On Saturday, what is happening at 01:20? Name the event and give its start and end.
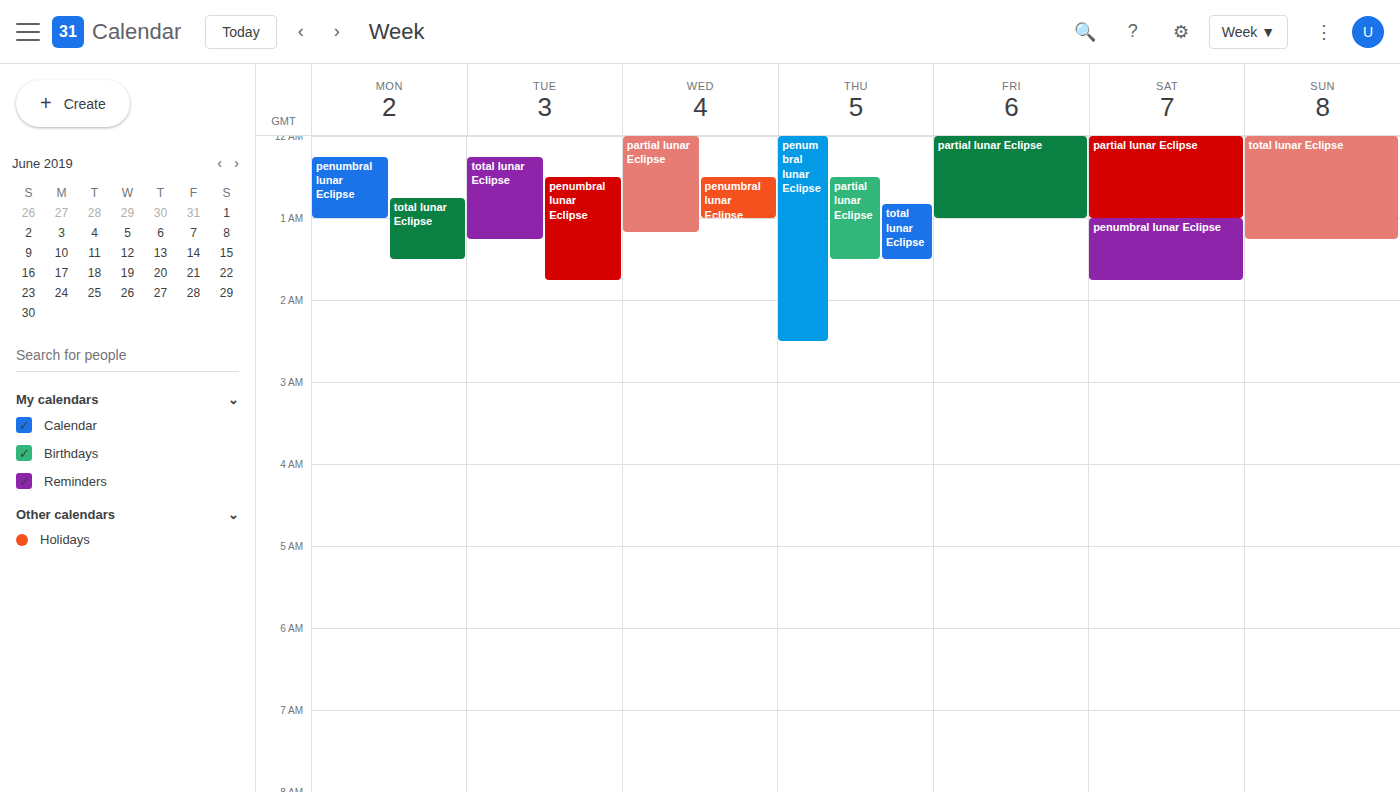
"penumbral lunar Eclipse", 01:00 to 01:45